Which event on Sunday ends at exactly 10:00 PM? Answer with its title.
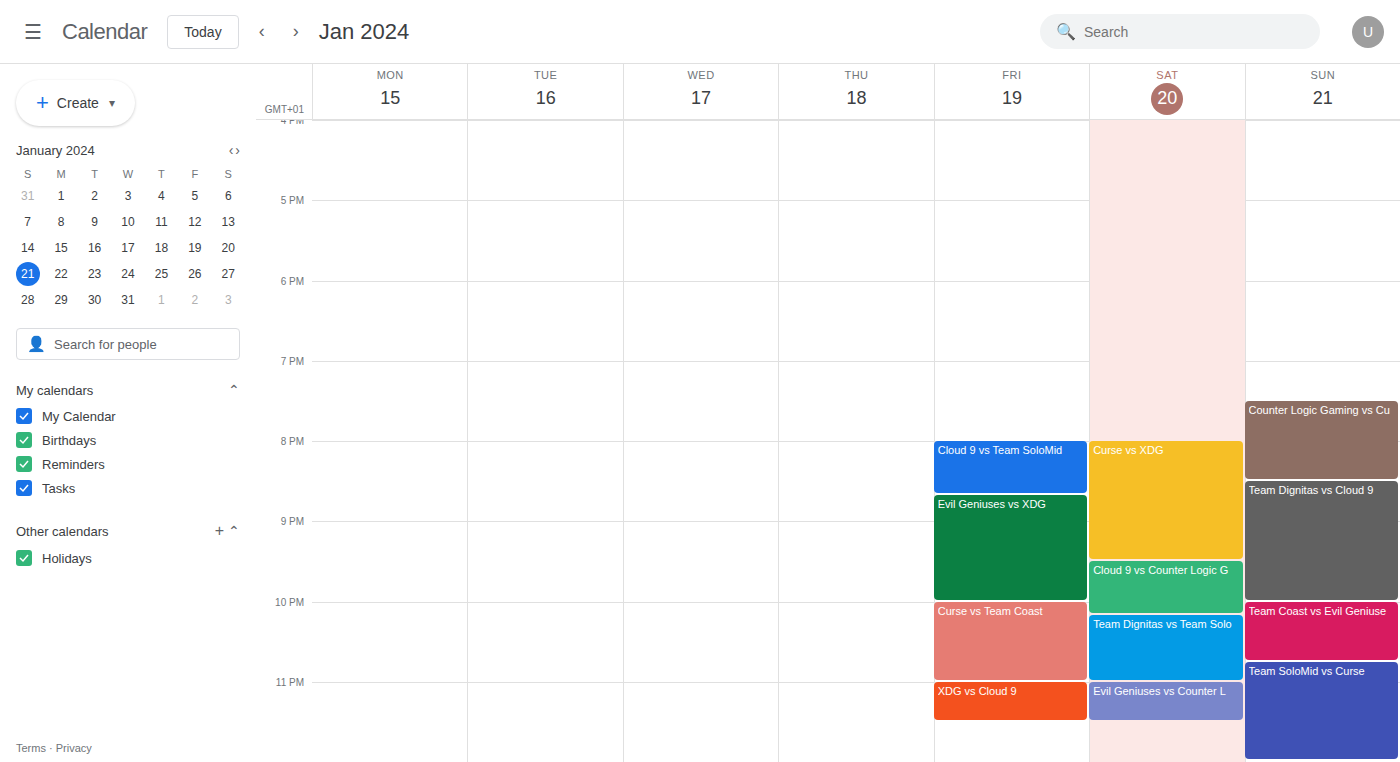
"Team Dignitas vs Cloud 9"